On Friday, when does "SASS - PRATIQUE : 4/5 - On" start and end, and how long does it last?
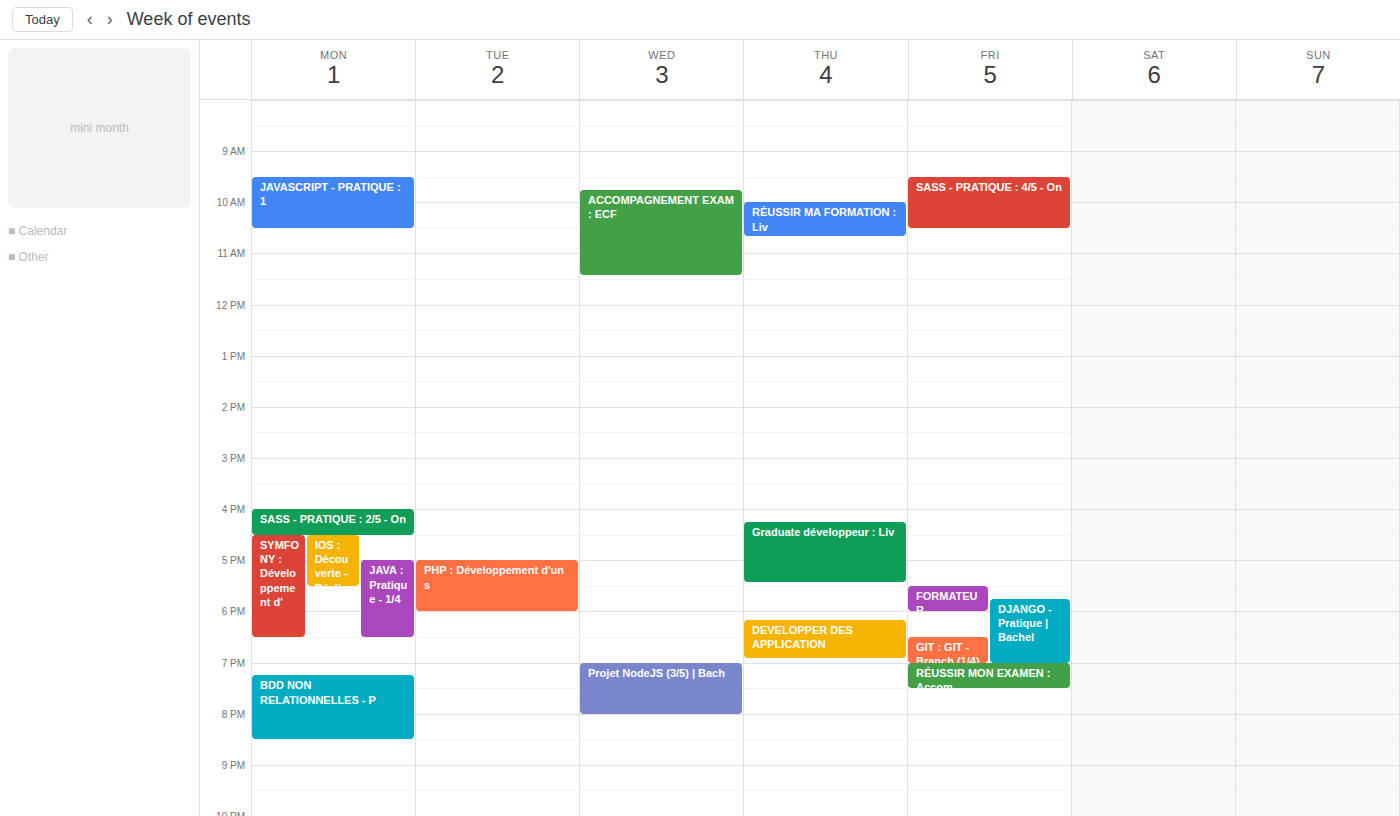
9:30 AM to 10:30 AM, 1 hour